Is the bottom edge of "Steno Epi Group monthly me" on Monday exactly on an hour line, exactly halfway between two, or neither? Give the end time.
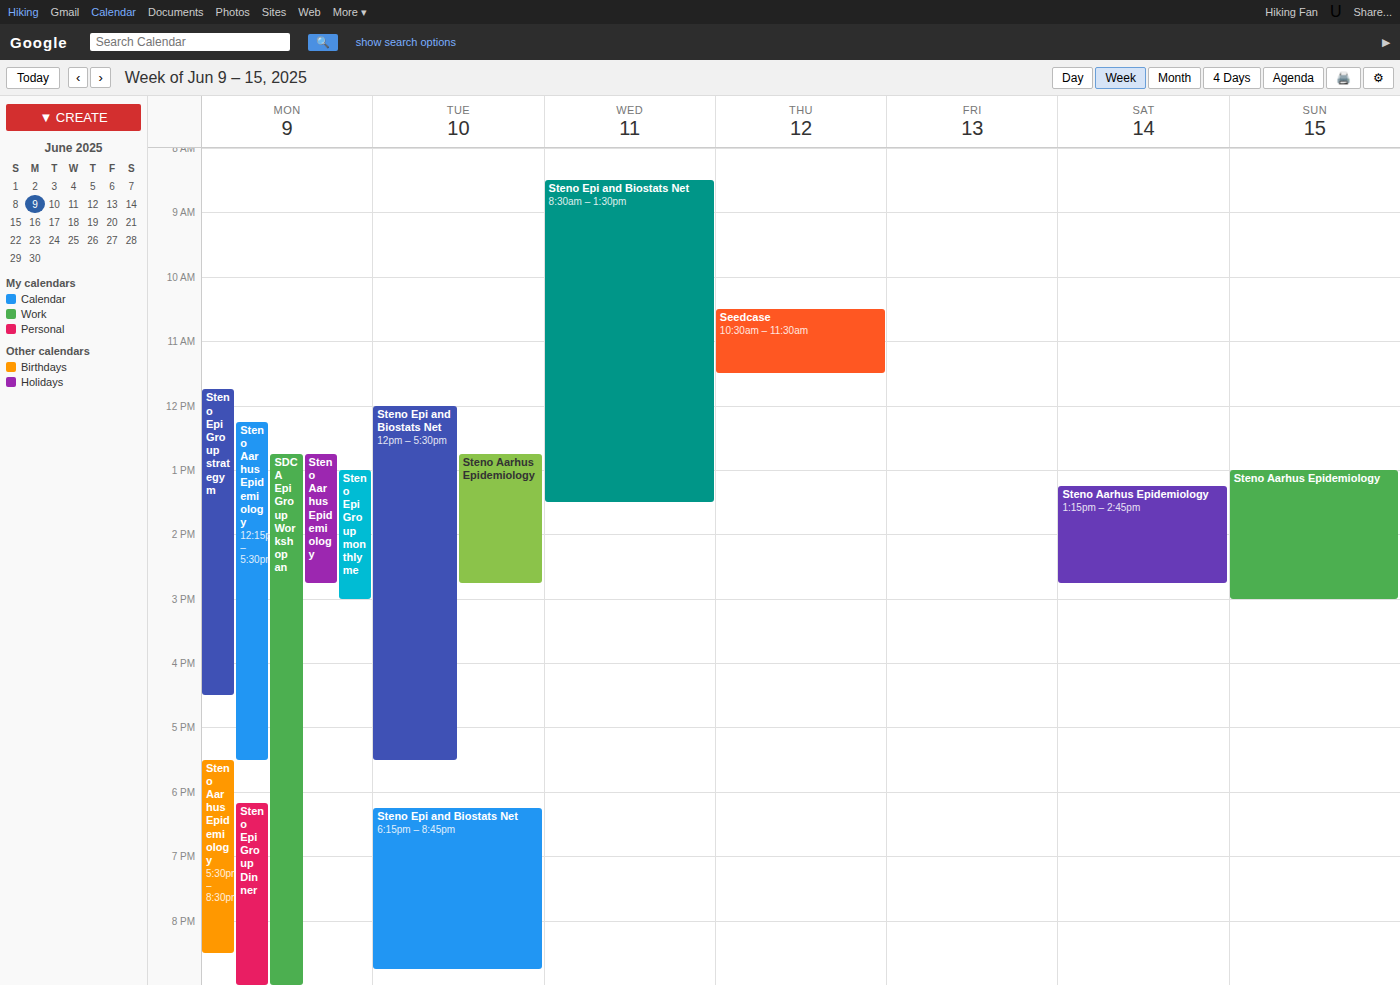
3:00 PM -- exactly on the 3 PM line.